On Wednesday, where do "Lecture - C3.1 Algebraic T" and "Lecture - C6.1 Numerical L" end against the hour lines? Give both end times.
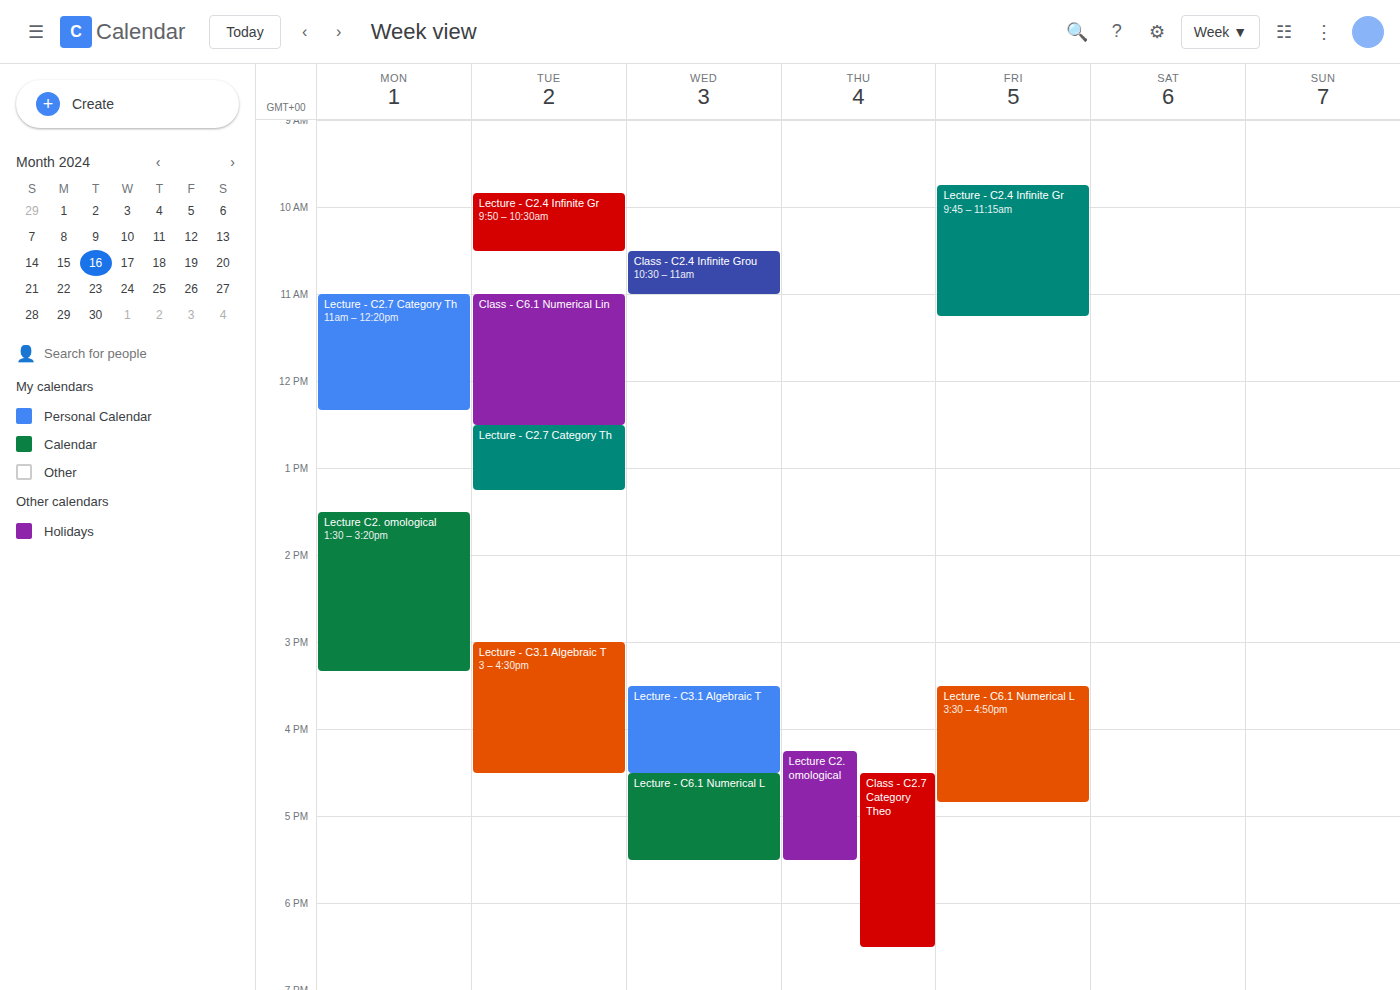
"Lecture - C3.1 Algebraic T": 4:30 PM, halfway between the 4 PM and 5 PM lines. "Lecture - C6.1 Numerical L": 5:30 PM, halfway between the 5 PM and 6 PM lines.